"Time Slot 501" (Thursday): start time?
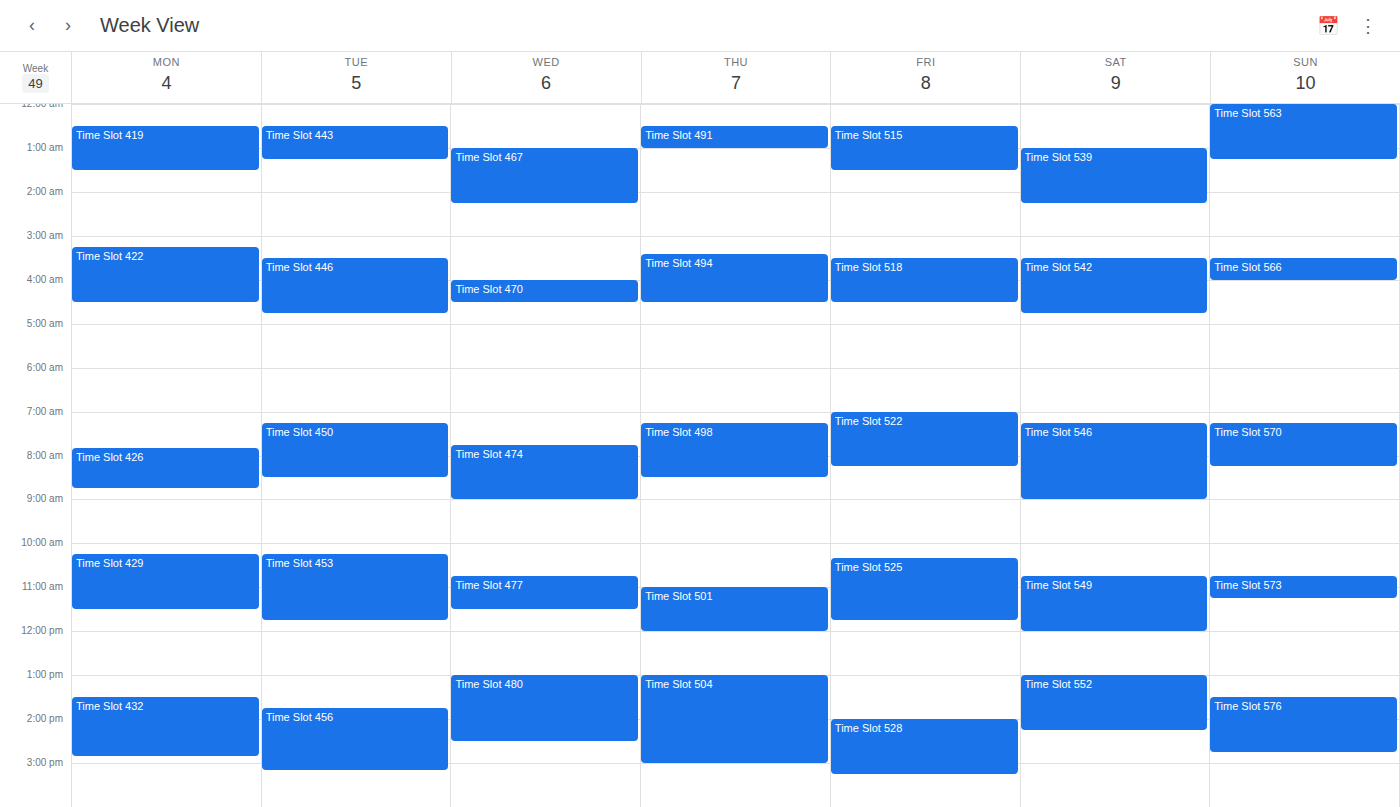
11:00 AM